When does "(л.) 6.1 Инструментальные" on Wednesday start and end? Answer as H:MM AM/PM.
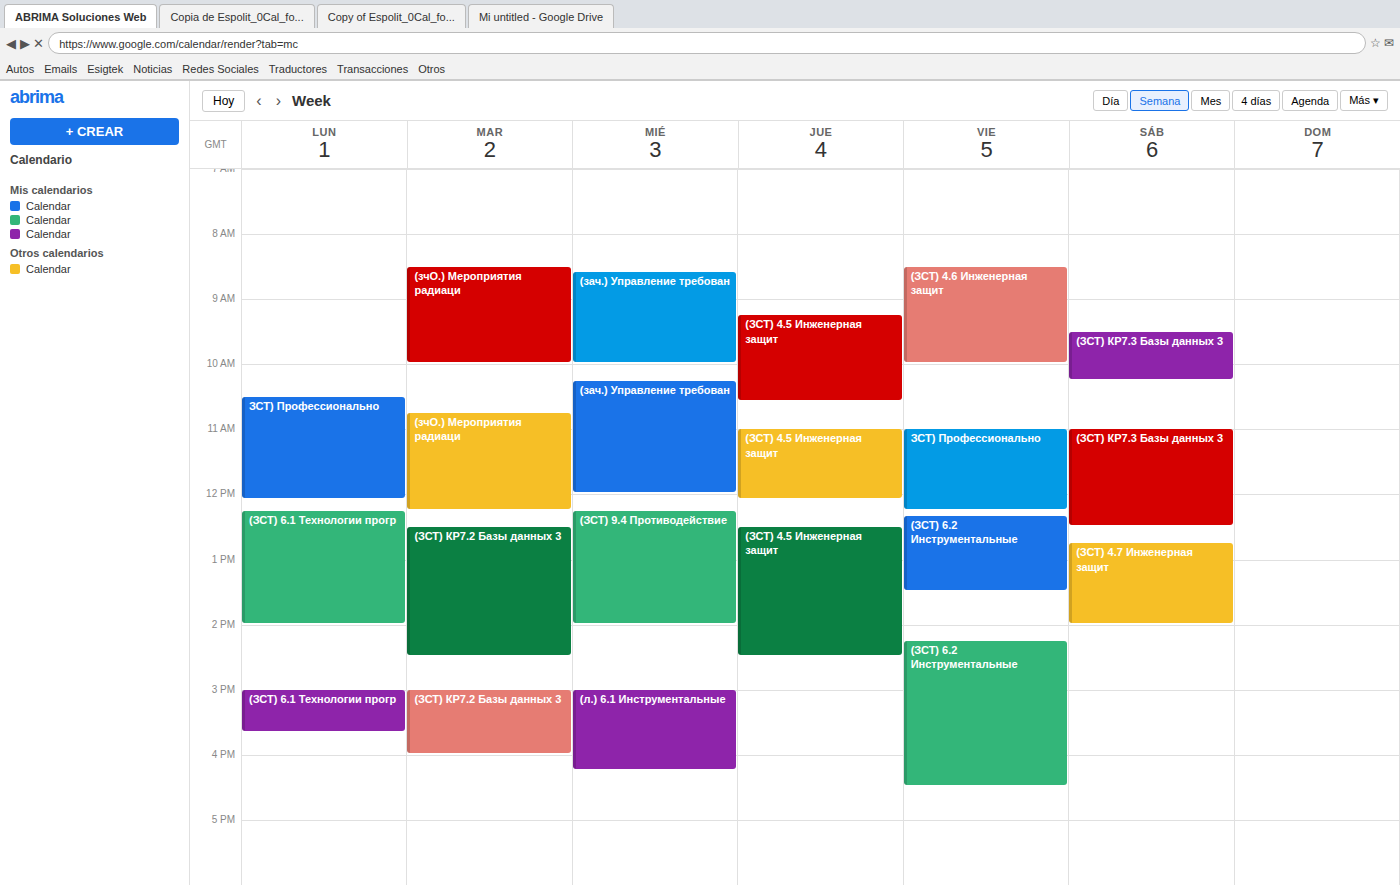
3:00 PM to 4:15 PM